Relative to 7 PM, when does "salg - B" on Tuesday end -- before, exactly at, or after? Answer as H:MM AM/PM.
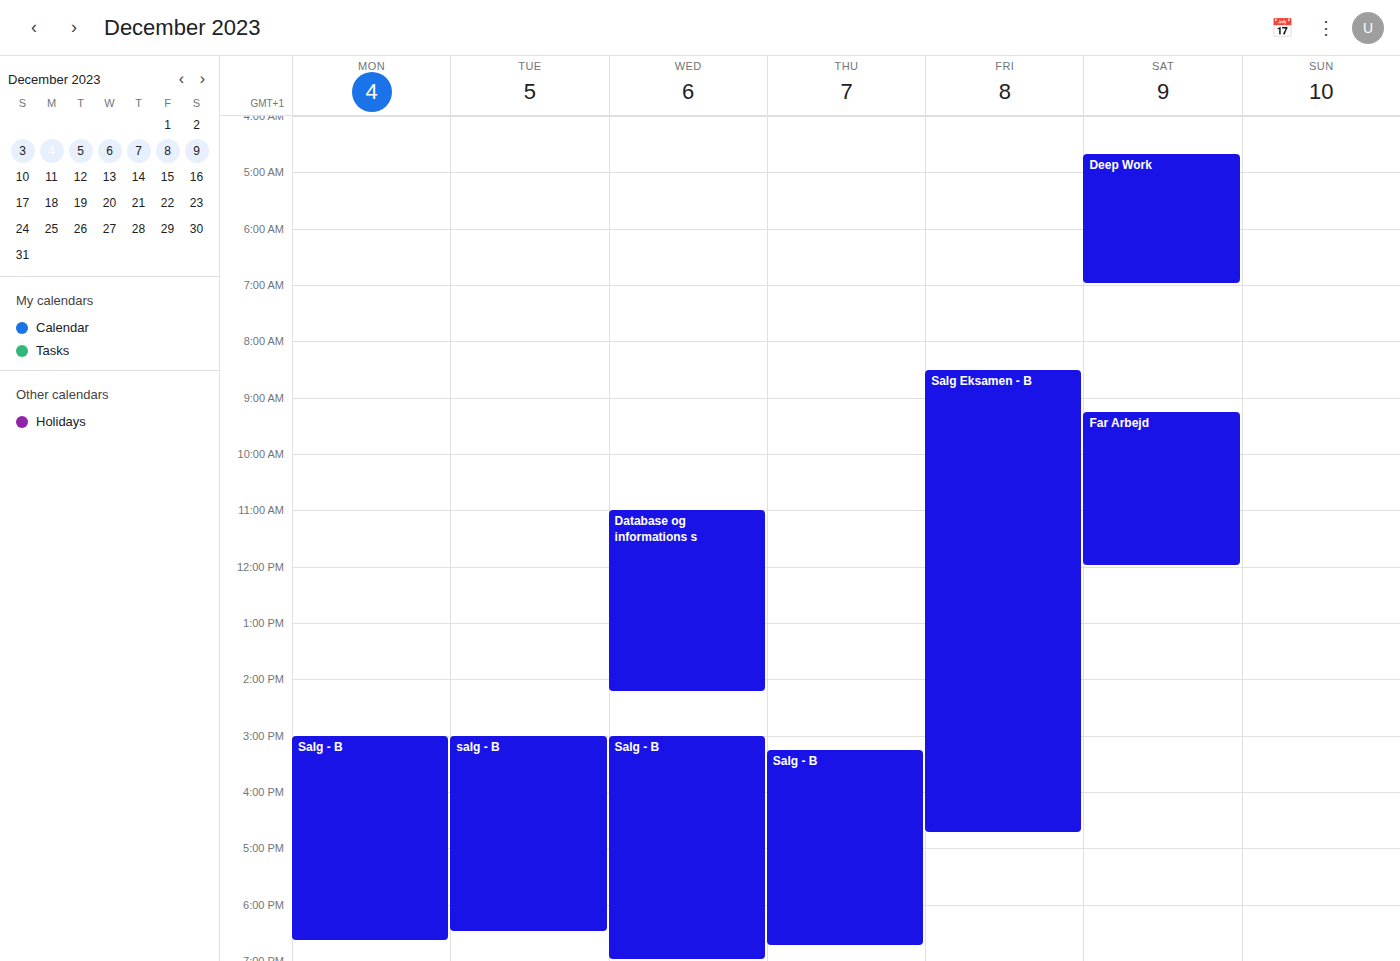
6:30 PM -- before 7 PM, 30 minutes above the 7 PM line.